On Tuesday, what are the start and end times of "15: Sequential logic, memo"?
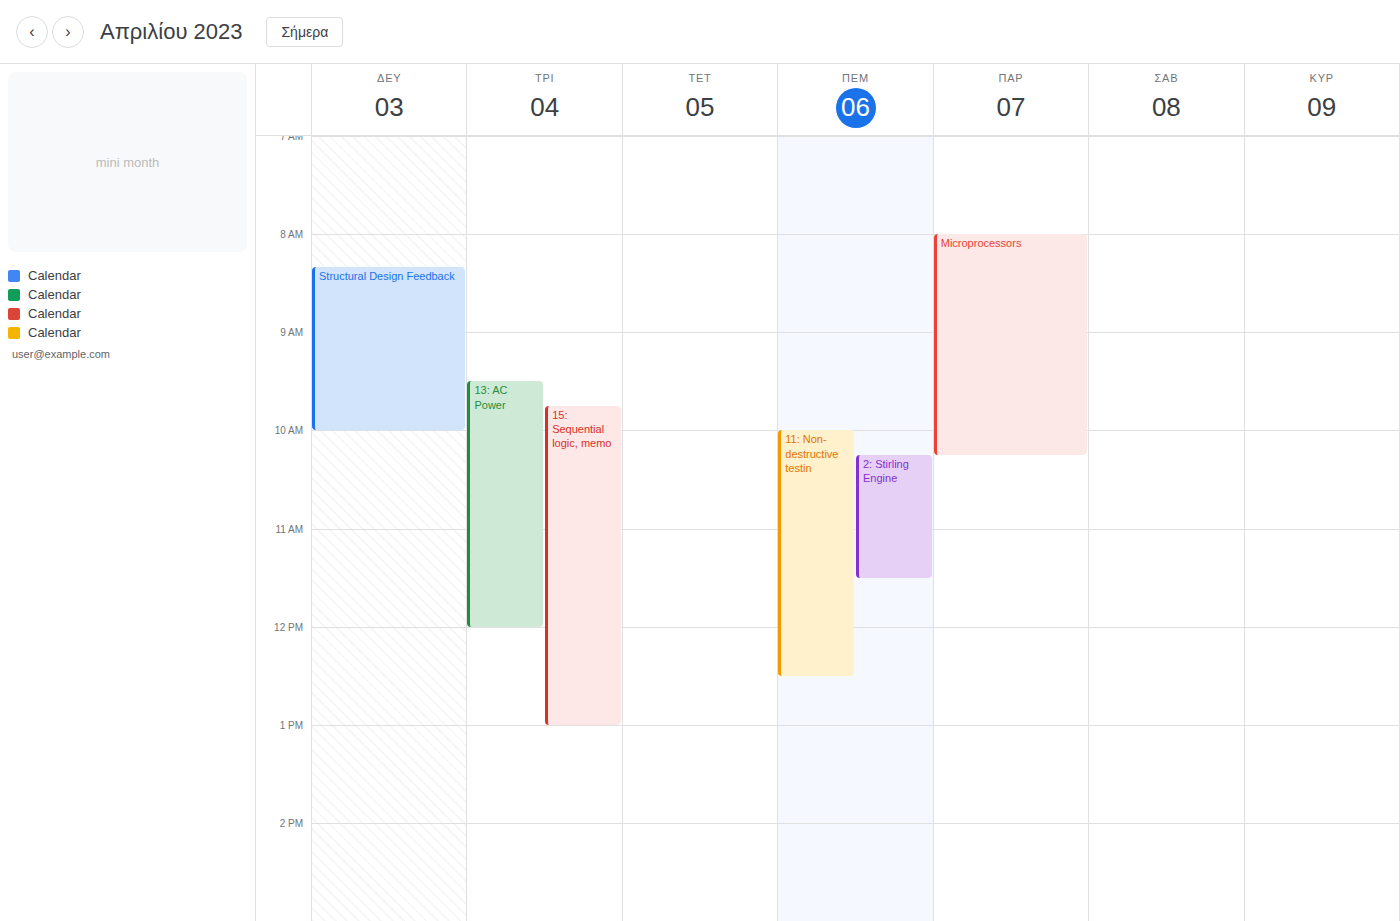
9:45 AM to 1:00 PM